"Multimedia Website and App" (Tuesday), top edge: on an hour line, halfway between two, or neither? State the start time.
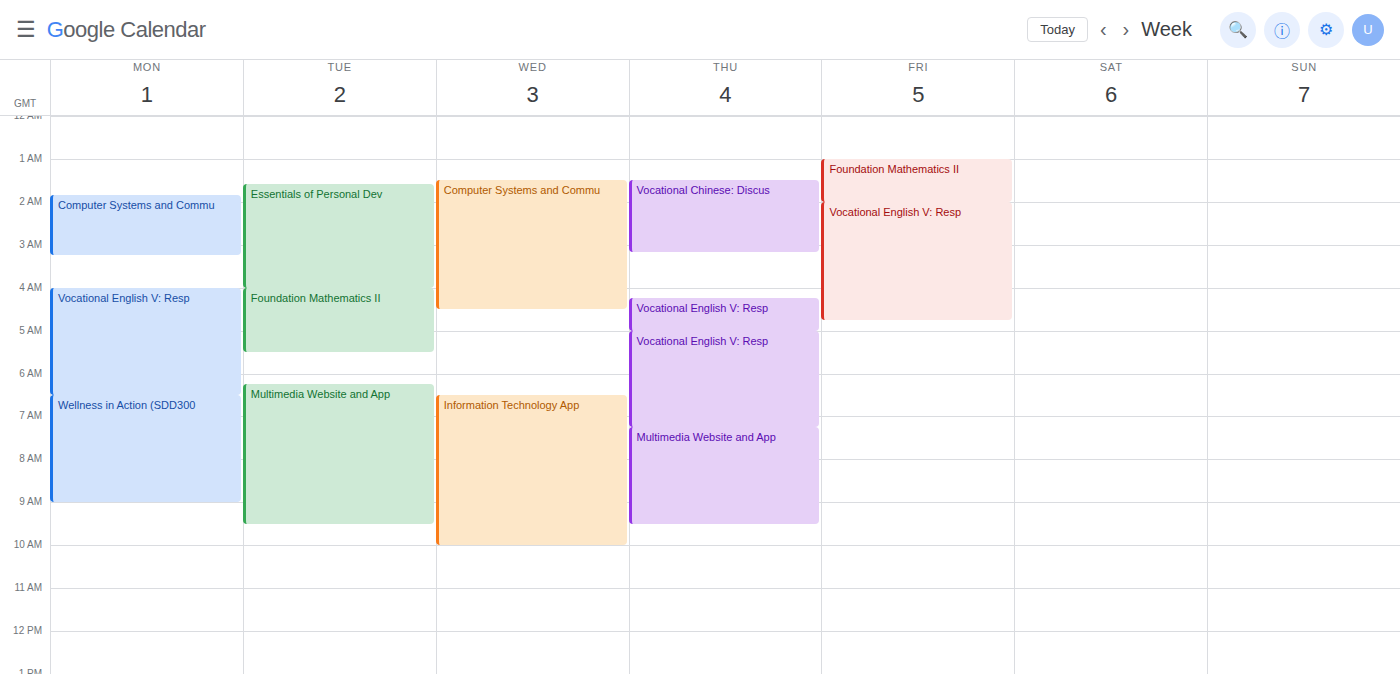
6:15 AM -- neither: a quarter of the way from the 6 AM line to the 7 AM line.